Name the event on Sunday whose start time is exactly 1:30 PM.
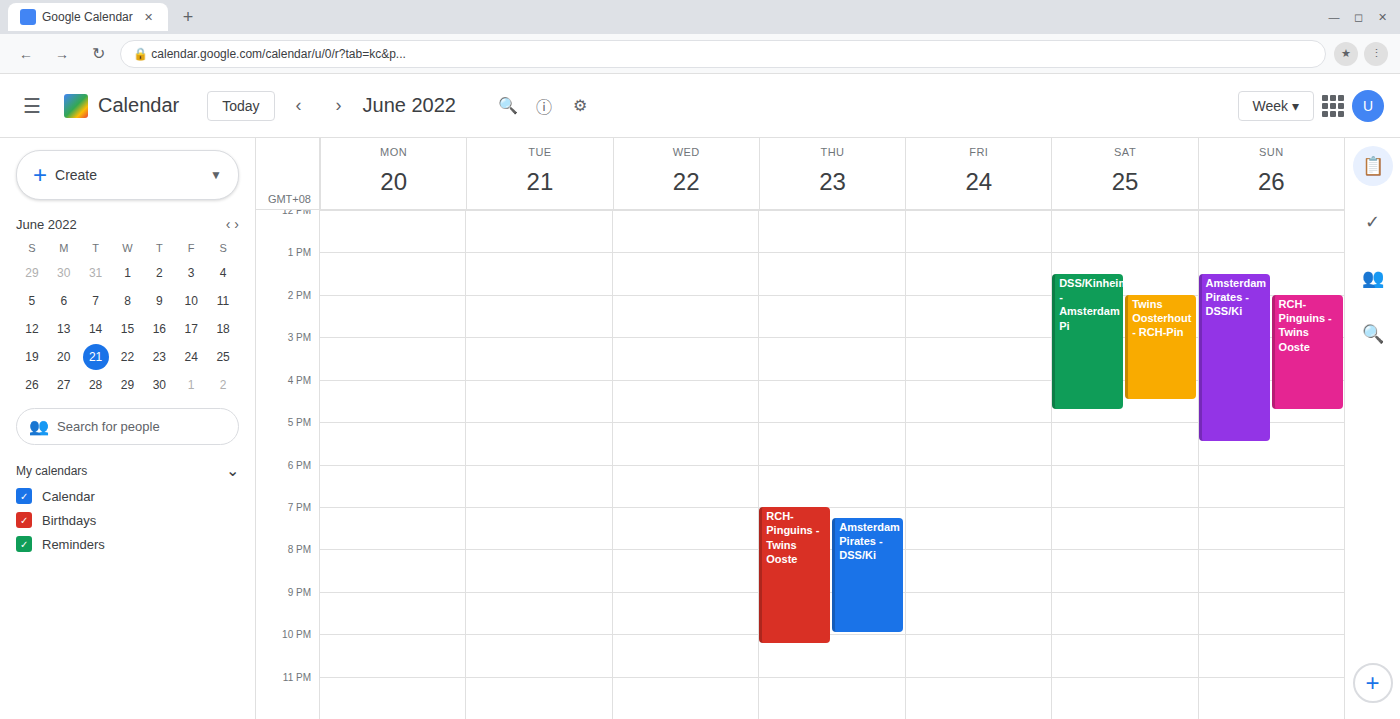
"Amsterdam Pirates - DSS/Ki"